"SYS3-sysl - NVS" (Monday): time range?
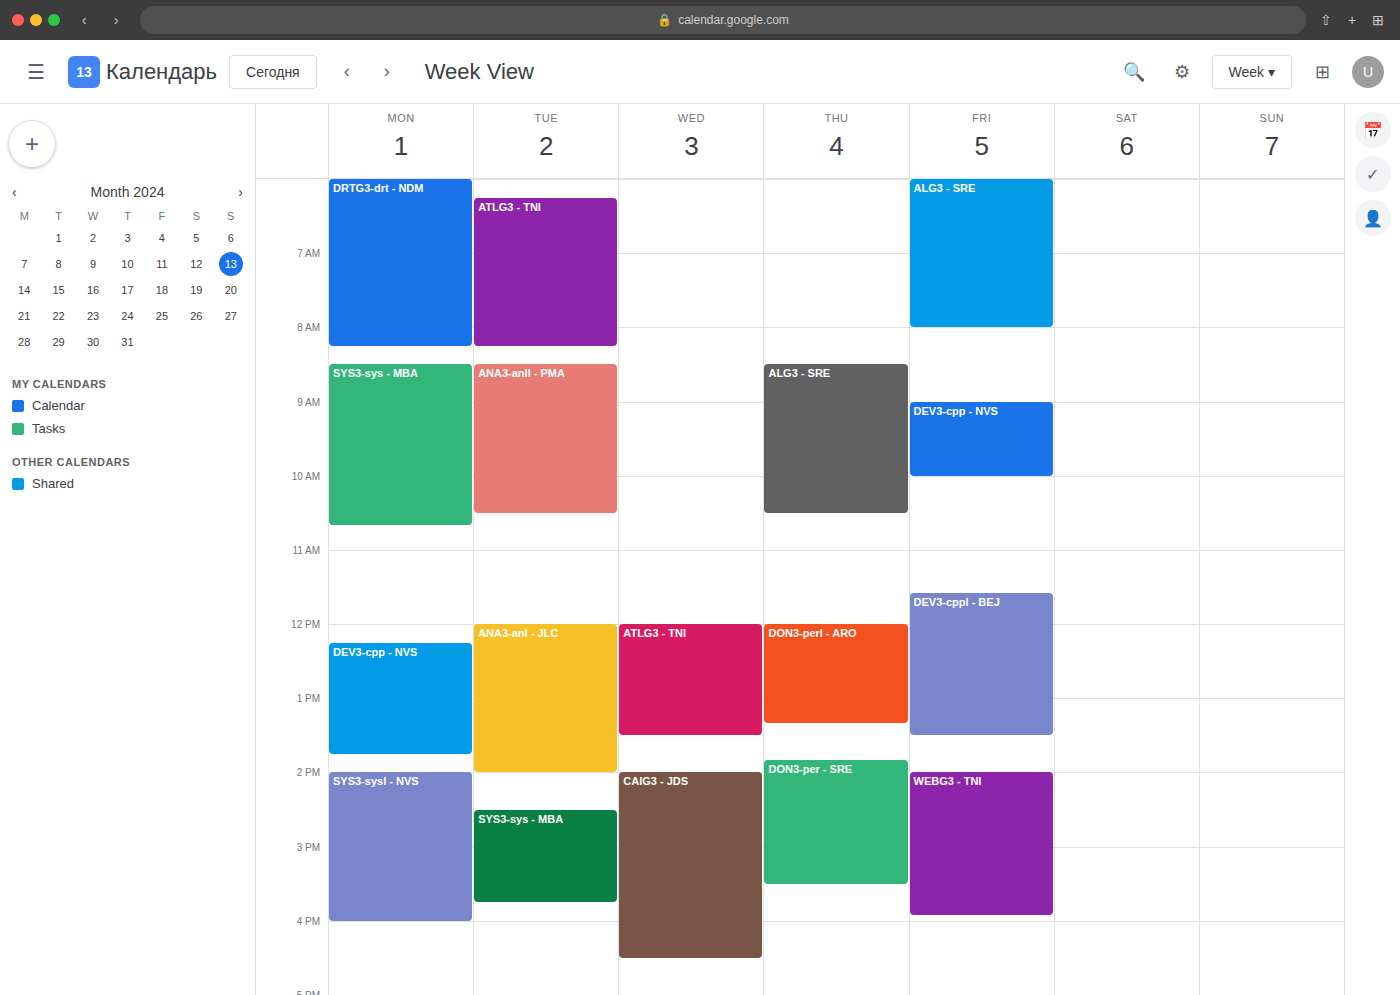
2:00 PM to 4:00 PM